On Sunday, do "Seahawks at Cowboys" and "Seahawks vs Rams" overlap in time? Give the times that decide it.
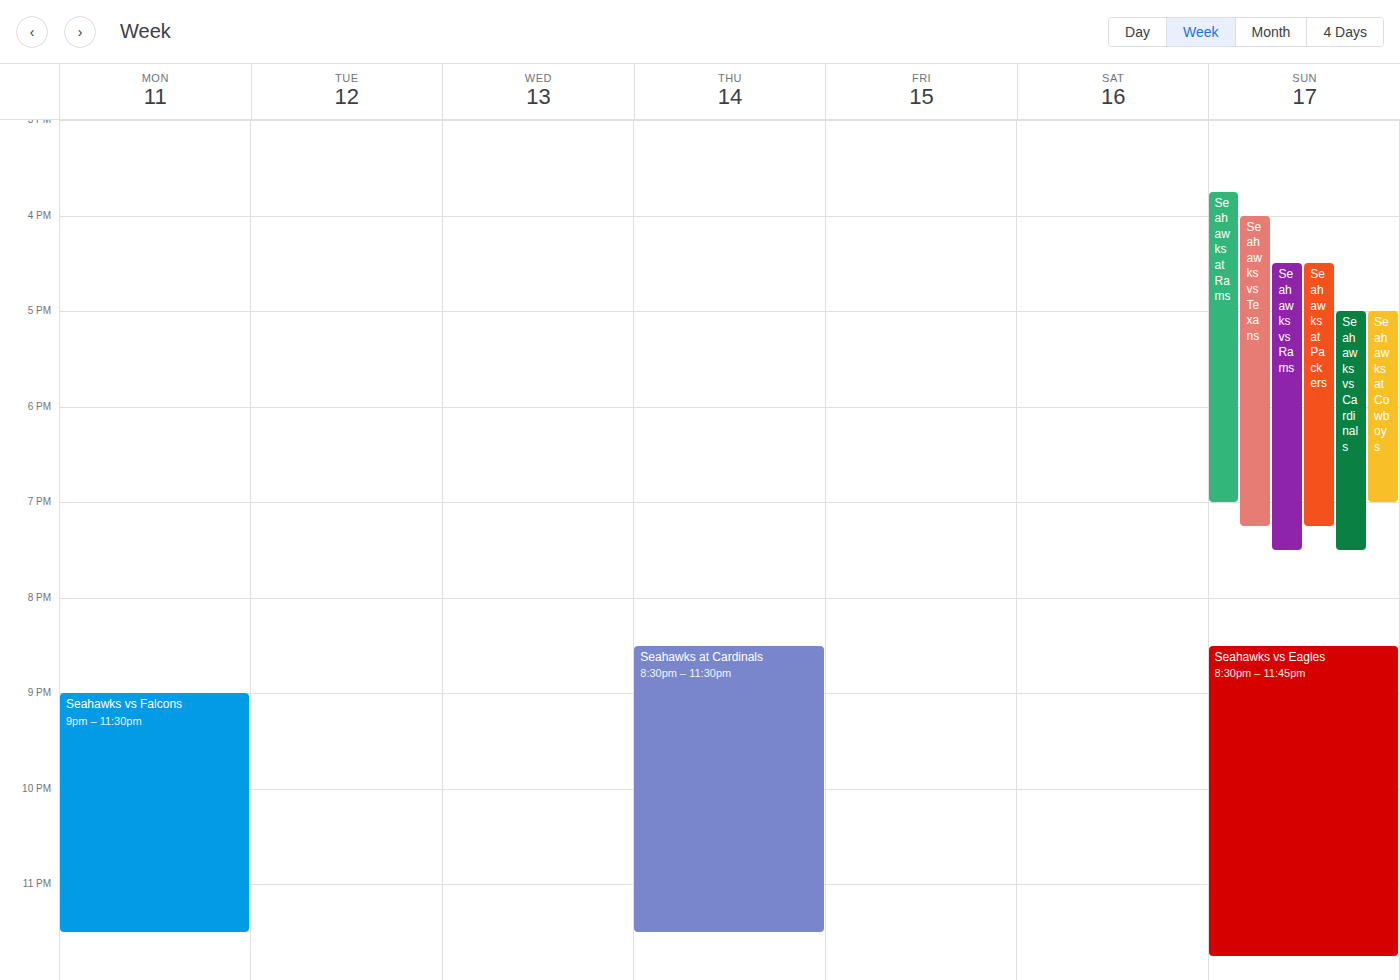
"Seahawks at Cowboys" runs 5:00 PM to 7:00 PM, inside "Seahawks vs Rams" -- they overlap.